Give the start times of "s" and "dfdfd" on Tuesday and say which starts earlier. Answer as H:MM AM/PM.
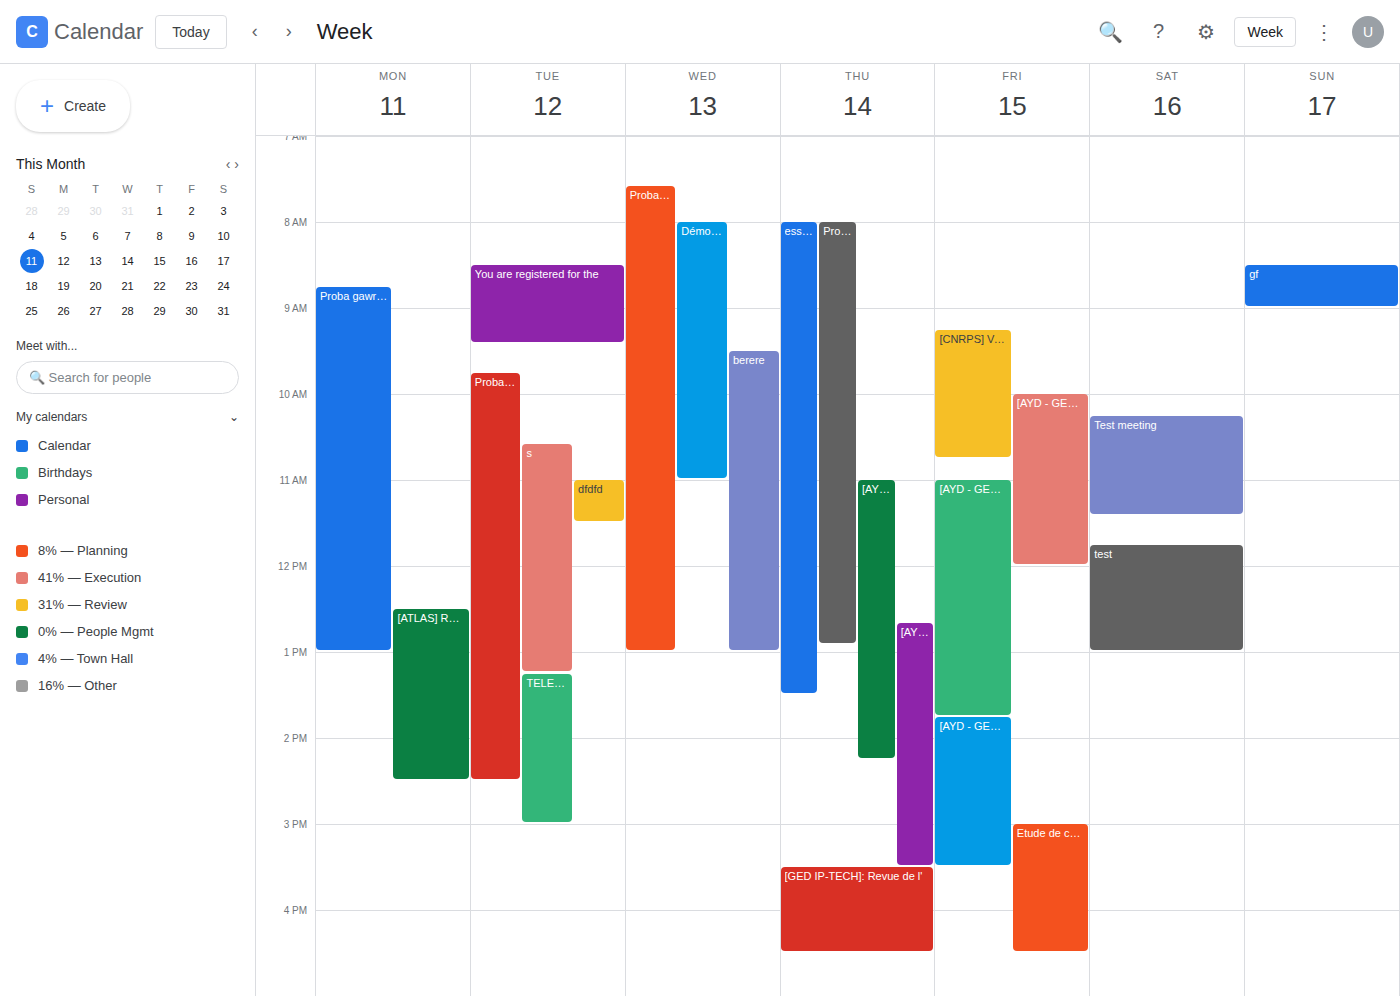
"s" 10:35 AM; "dfdfd" 11:00 AM.